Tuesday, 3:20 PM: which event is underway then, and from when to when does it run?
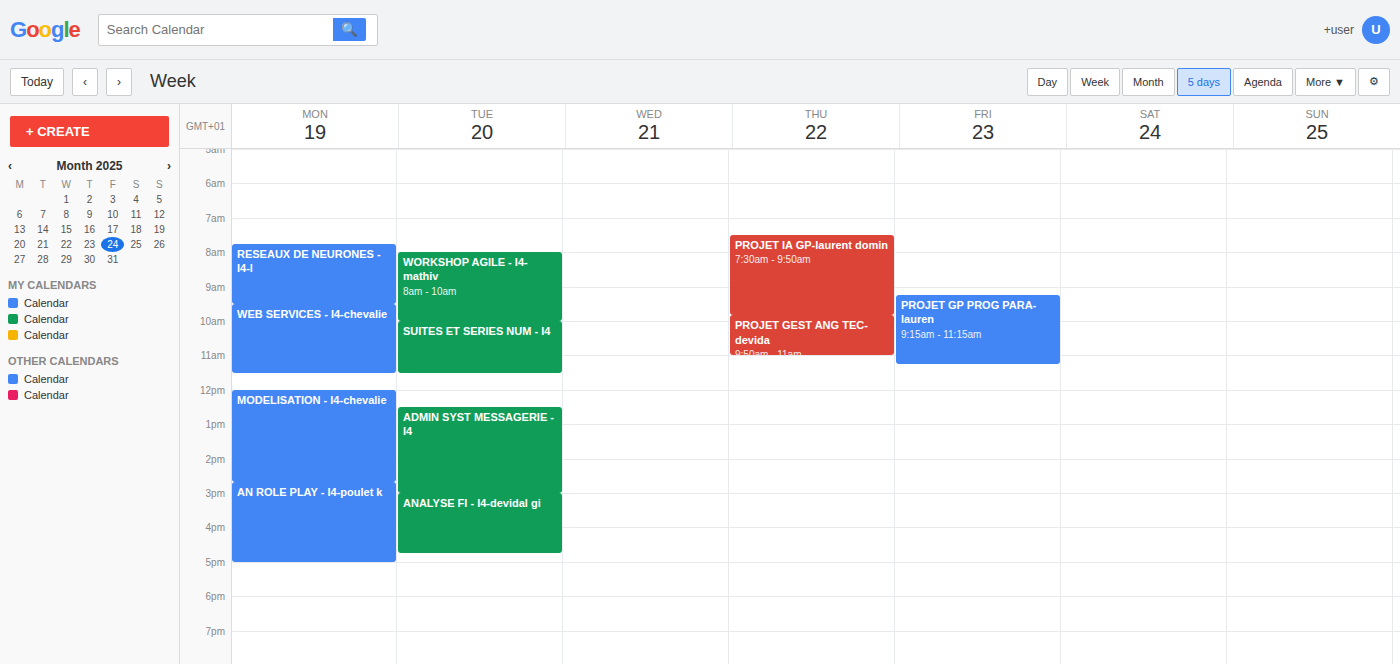
"ANALYSE FI - I4-devidal gi", 3:00 PM to 4:45 PM